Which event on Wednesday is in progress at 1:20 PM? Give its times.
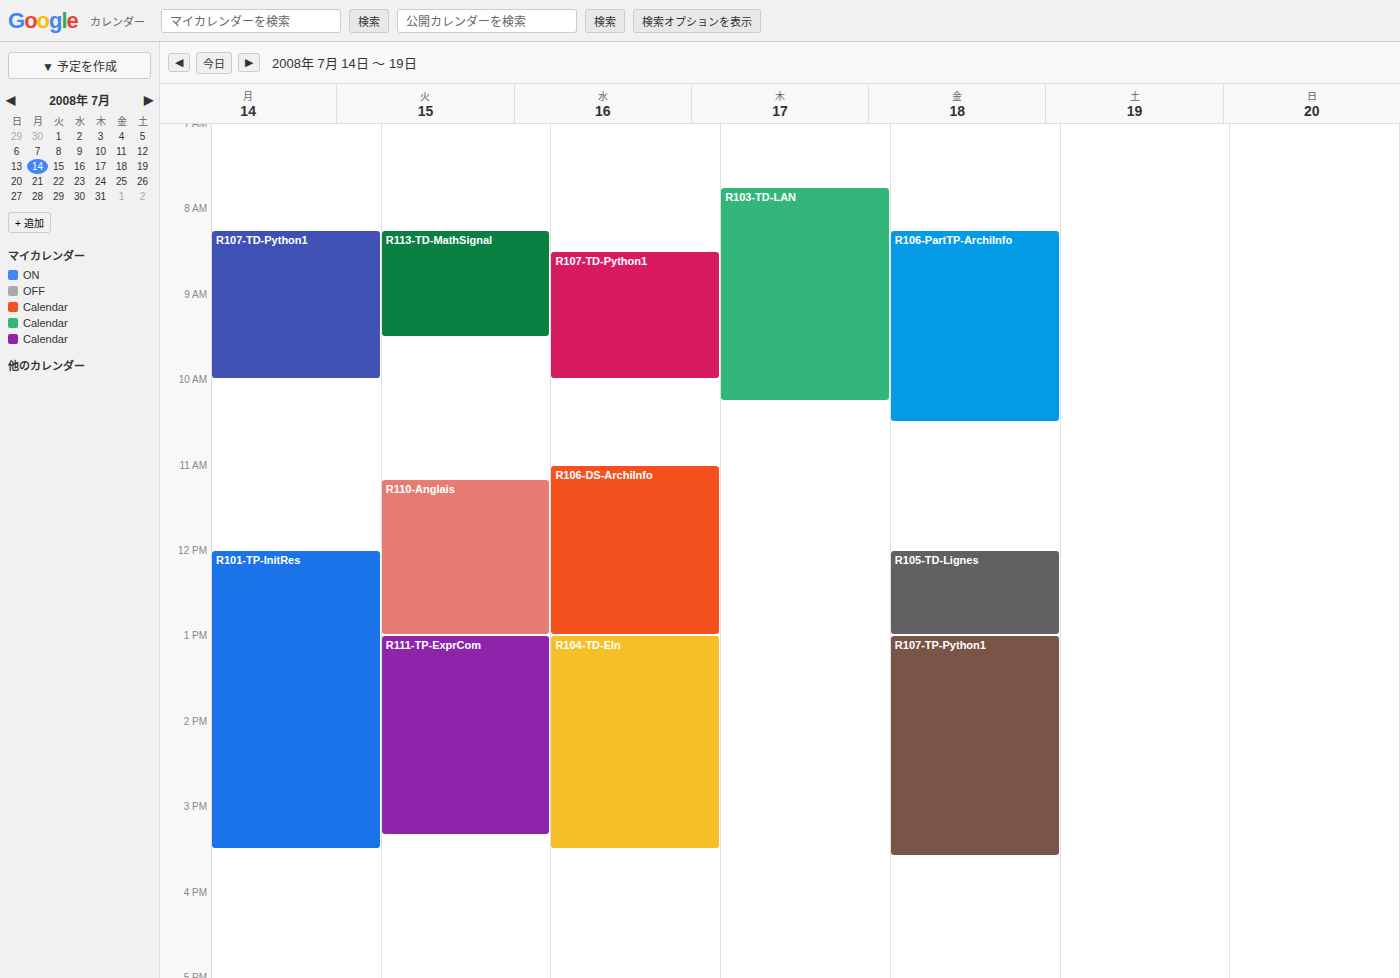
"R104-TD-Eln", 1:00 PM to 3:30 PM